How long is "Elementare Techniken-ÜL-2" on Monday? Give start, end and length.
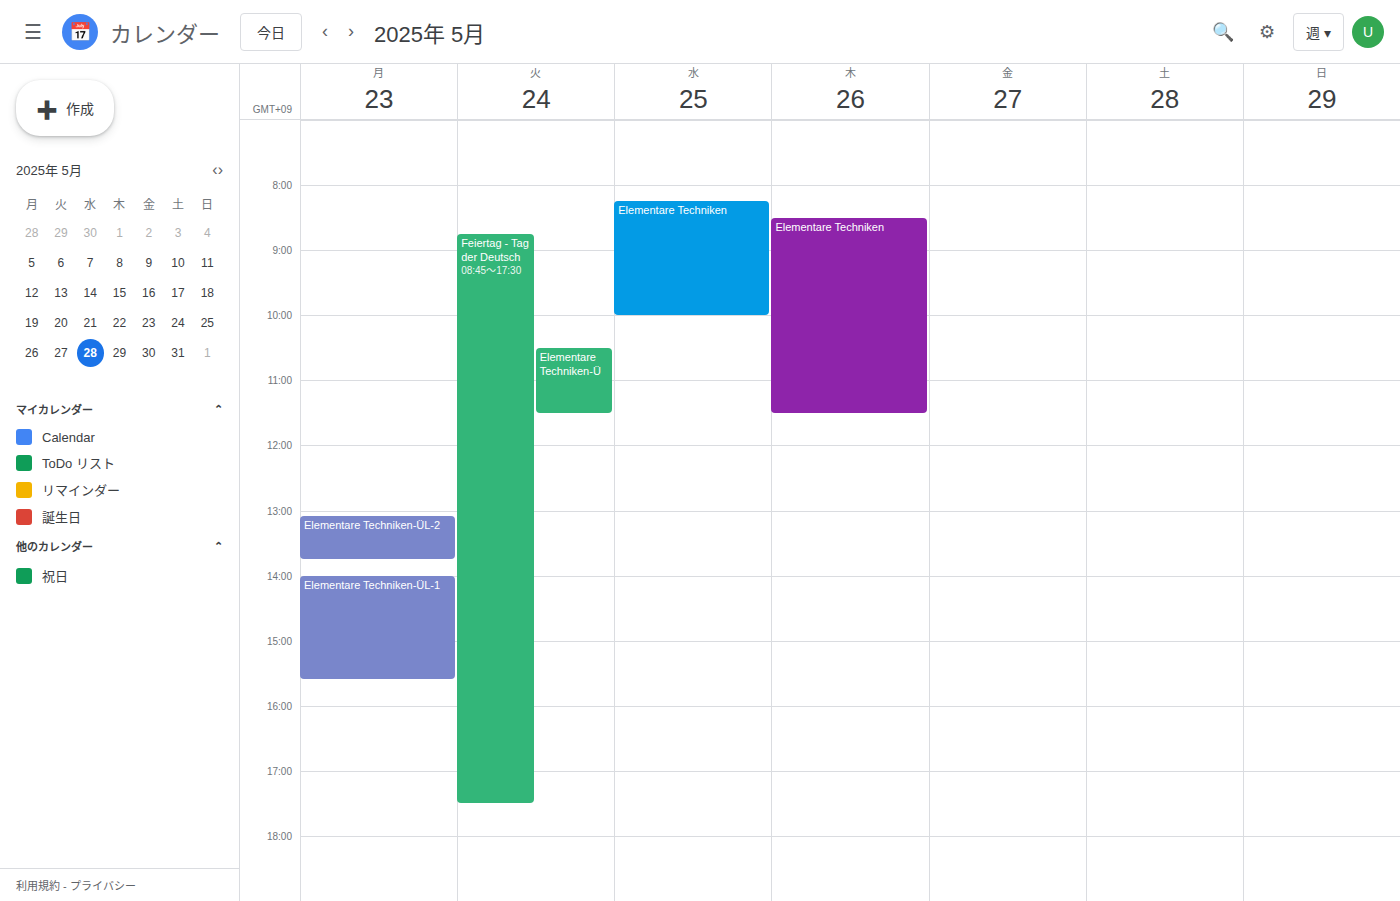
1:05 PM to 1:45 PM, 40 minutes